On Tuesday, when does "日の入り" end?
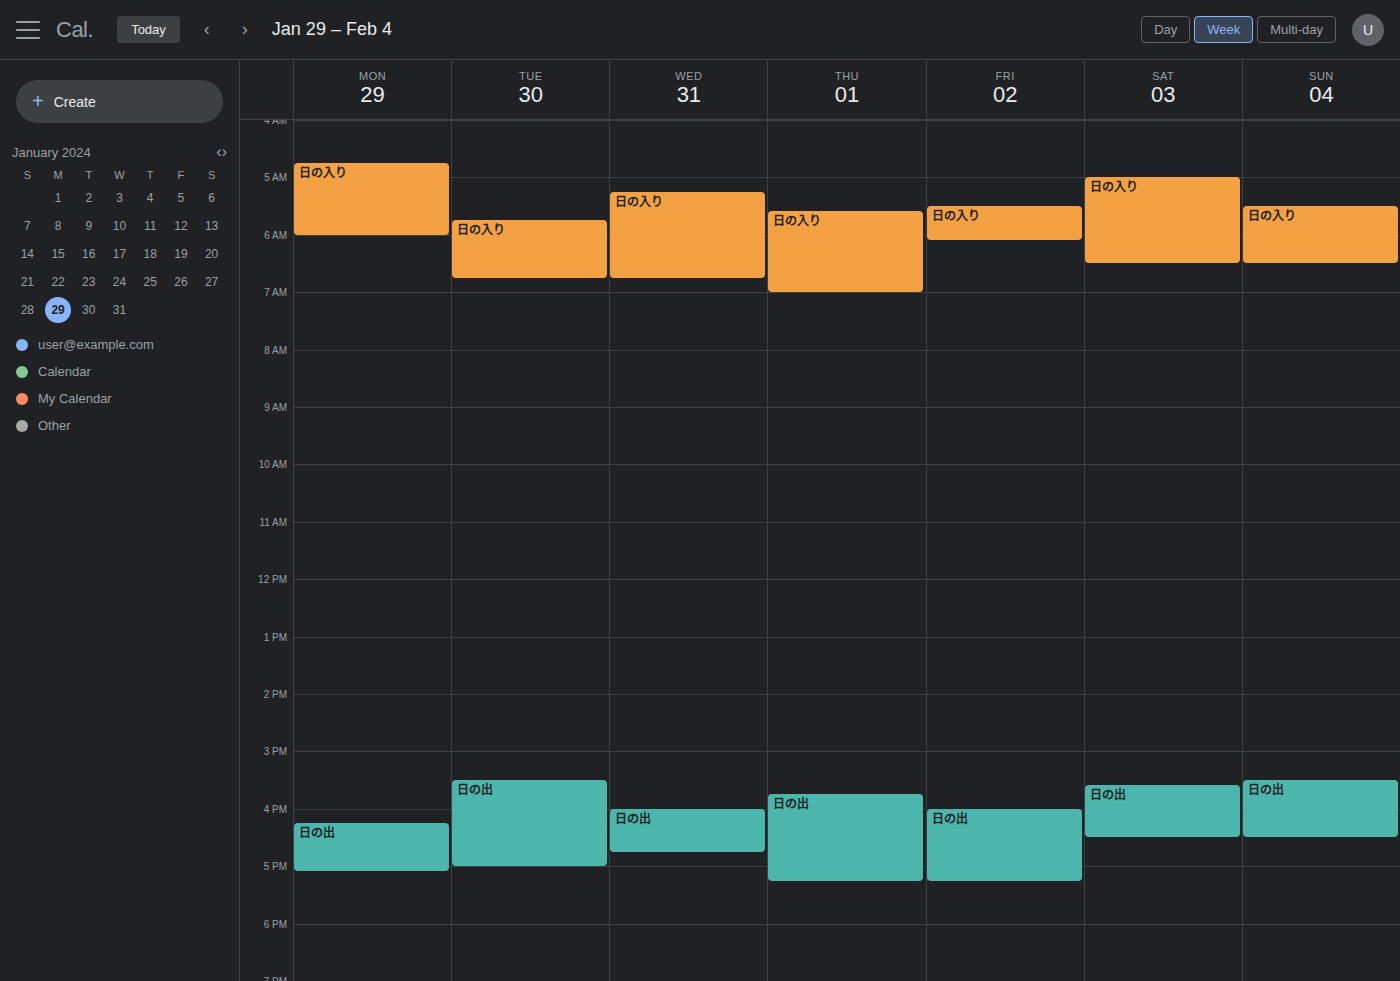
6:45 AM